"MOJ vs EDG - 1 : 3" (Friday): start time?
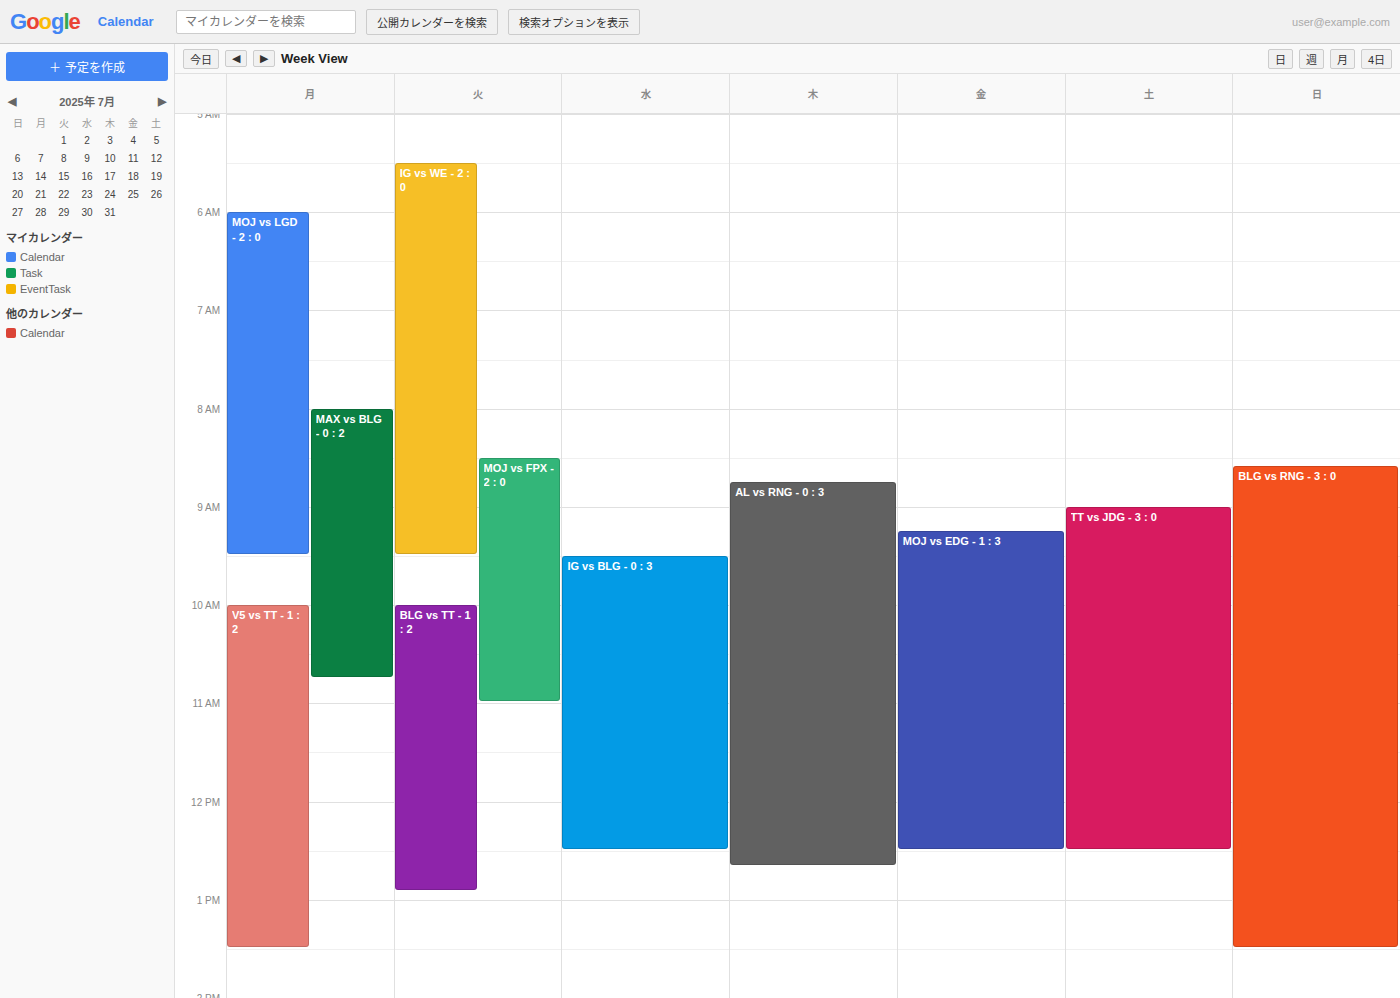
9:15 AM